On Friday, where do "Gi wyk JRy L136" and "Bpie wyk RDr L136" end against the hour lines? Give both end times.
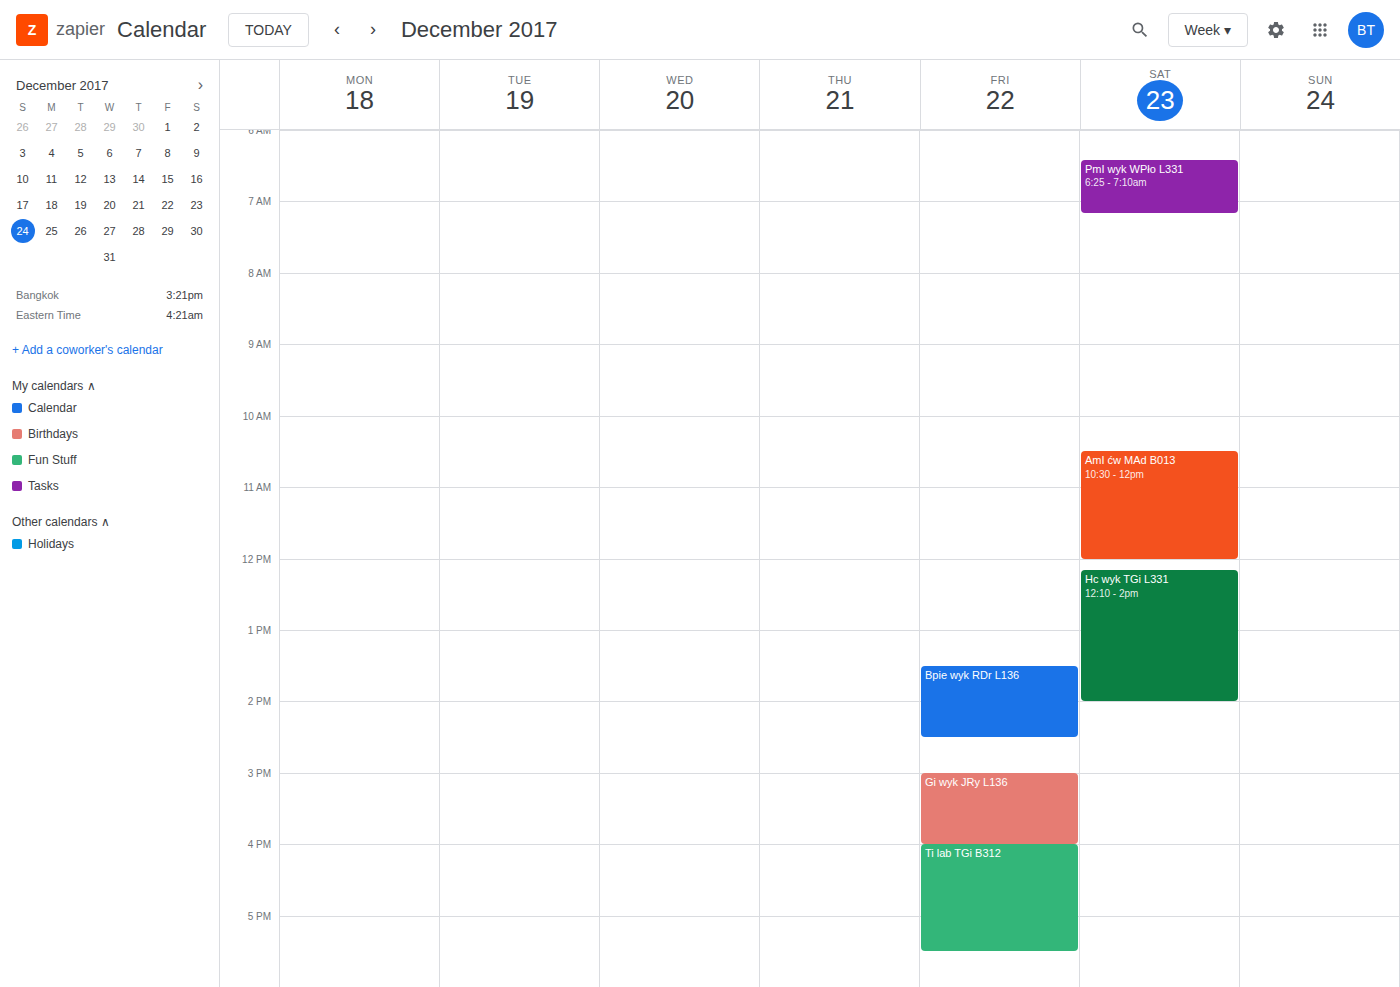
"Gi wyk JRy L136": 4:00 PM, exactly on the 4 PM line. "Bpie wyk RDr L136": 2:30 PM, halfway between the 2 PM and 3 PM lines.